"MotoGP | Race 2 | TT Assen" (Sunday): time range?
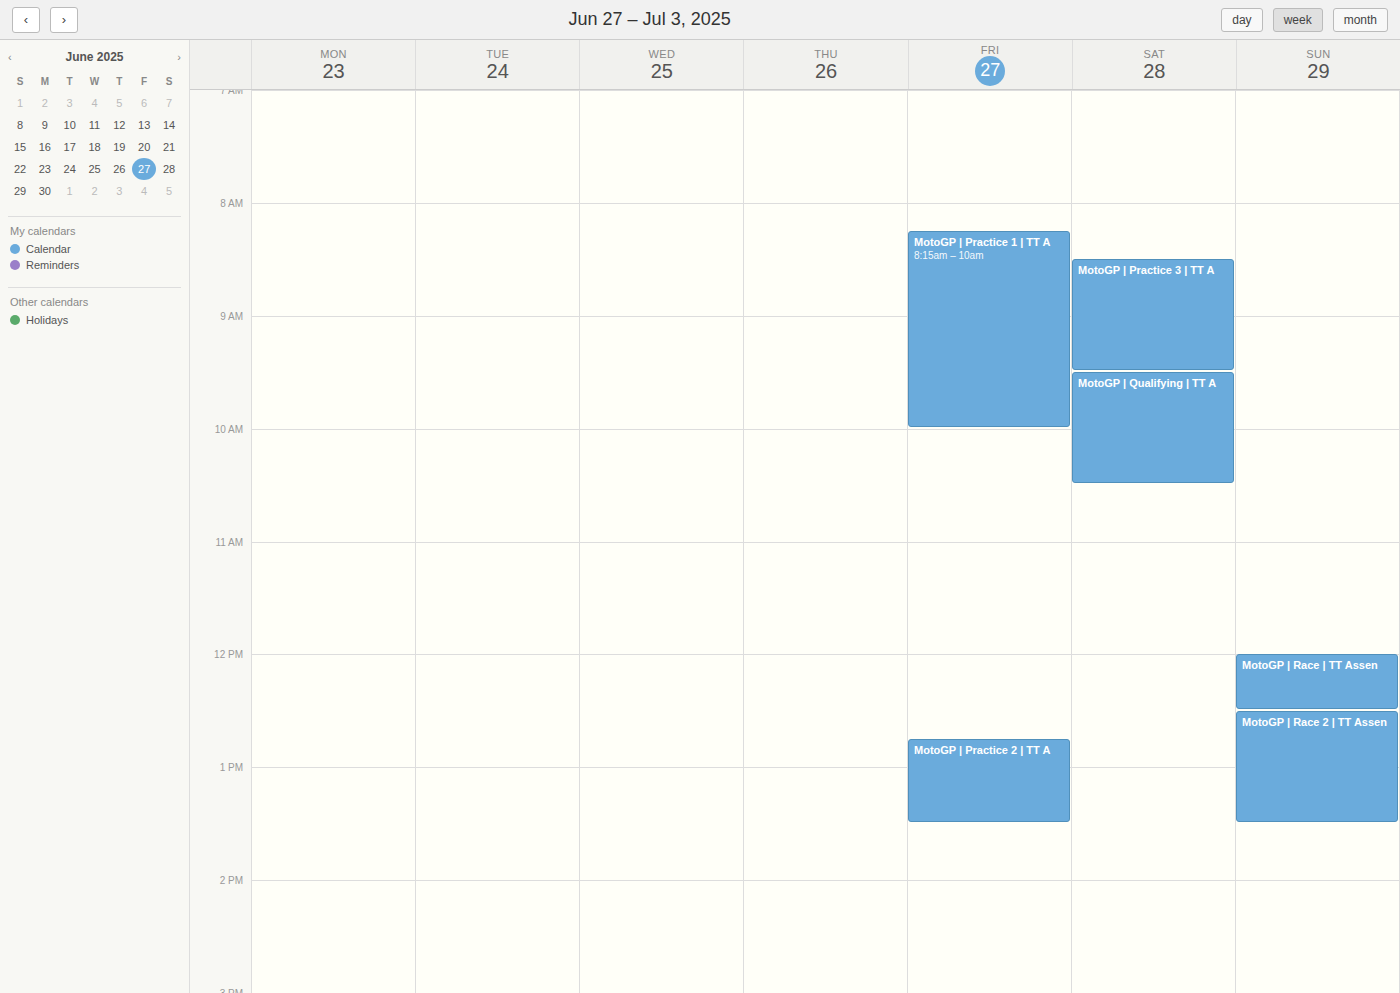
12:30 PM to 1:30 PM